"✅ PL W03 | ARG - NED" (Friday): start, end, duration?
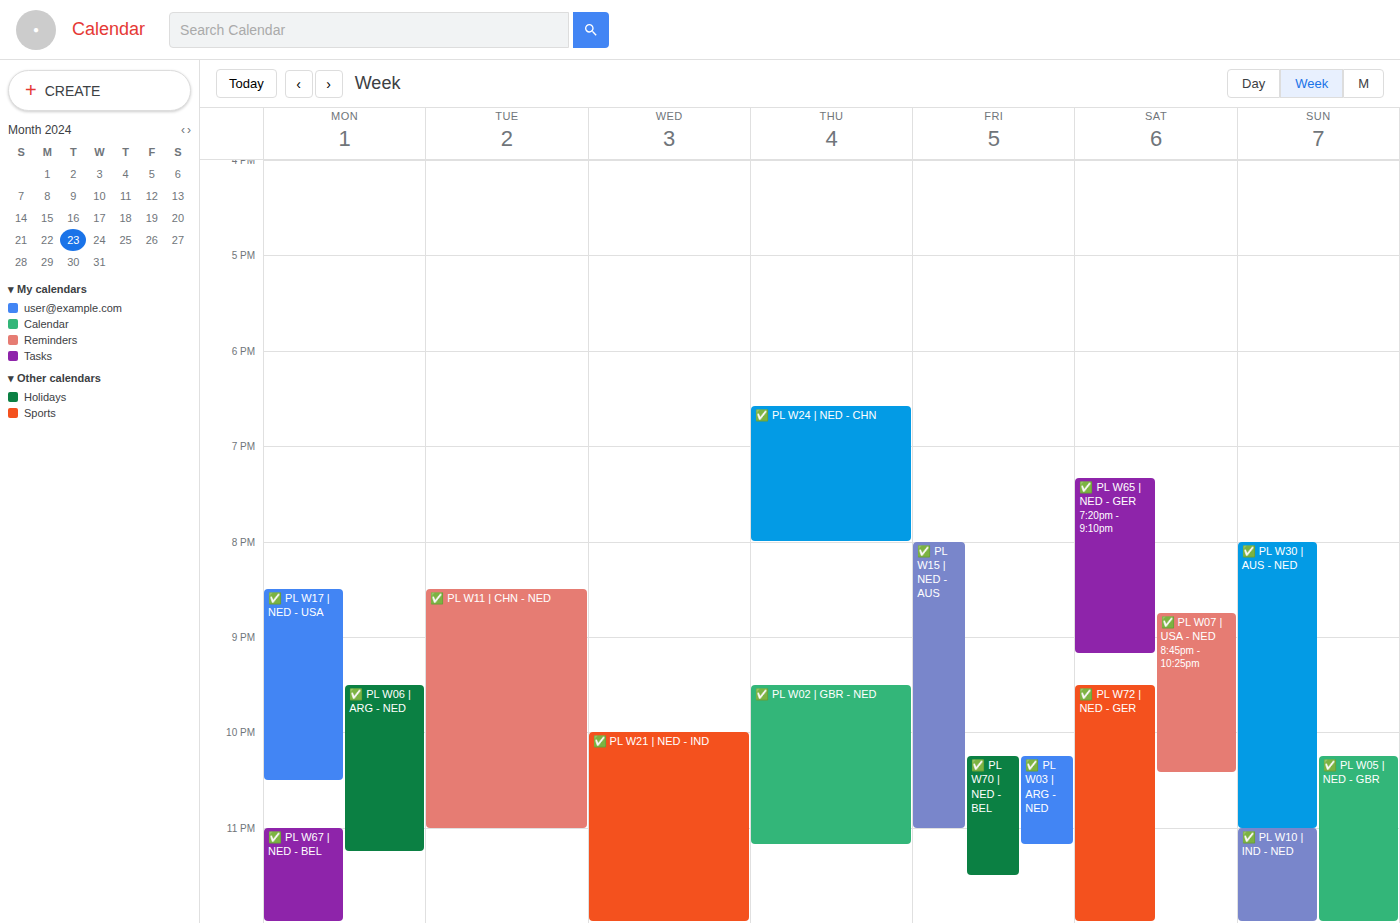
10:15 PM to 11:10 PM, 55 minutes